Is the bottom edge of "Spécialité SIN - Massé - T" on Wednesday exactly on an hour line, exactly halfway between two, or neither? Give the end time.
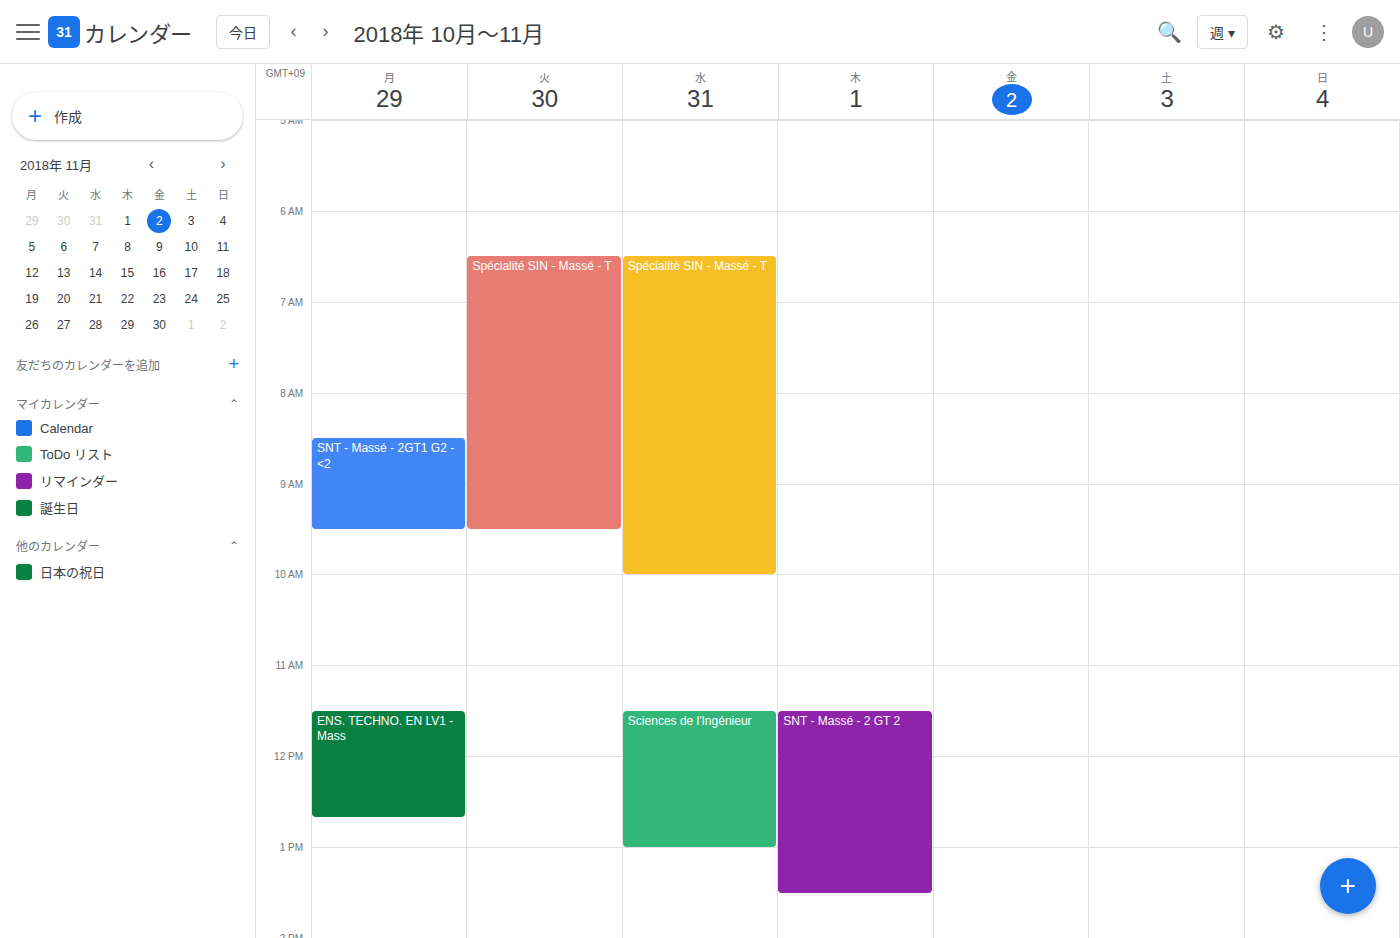
10:00 AM -- exactly on the 10 AM line.